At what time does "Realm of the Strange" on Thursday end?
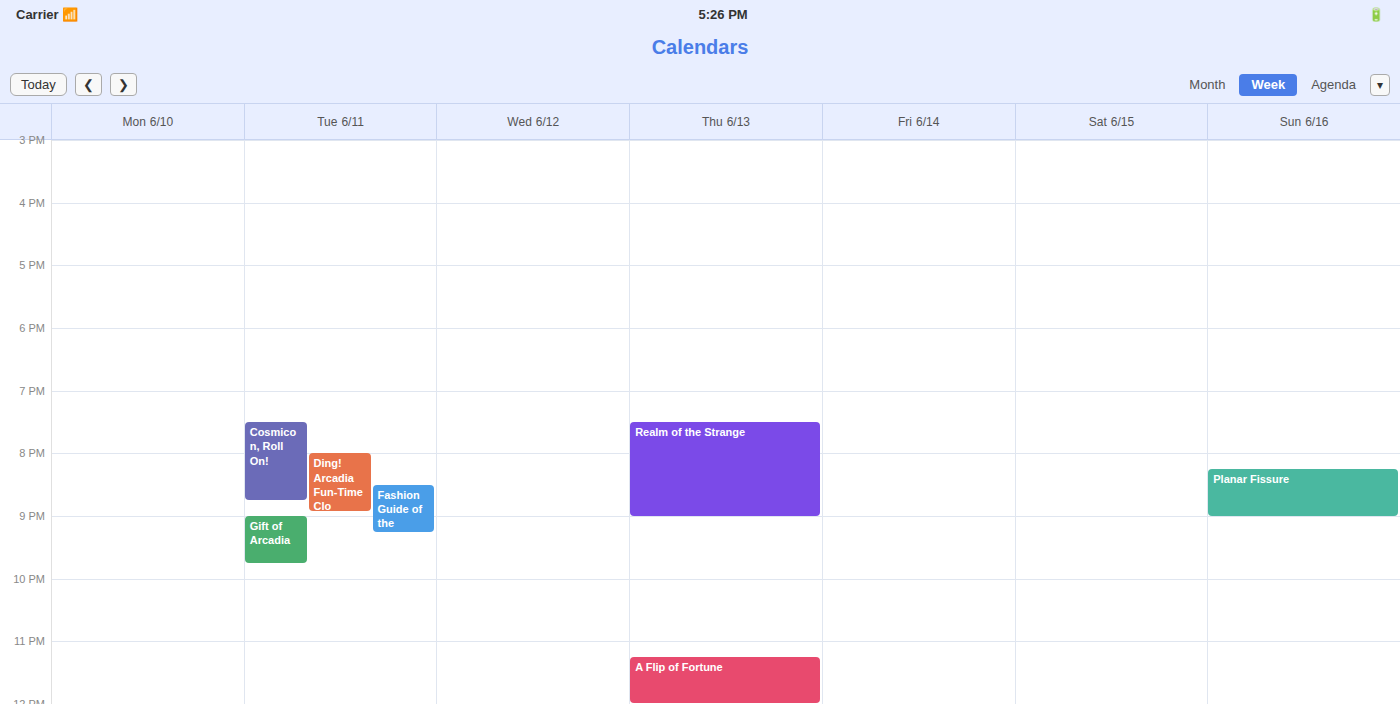
9:00 PM